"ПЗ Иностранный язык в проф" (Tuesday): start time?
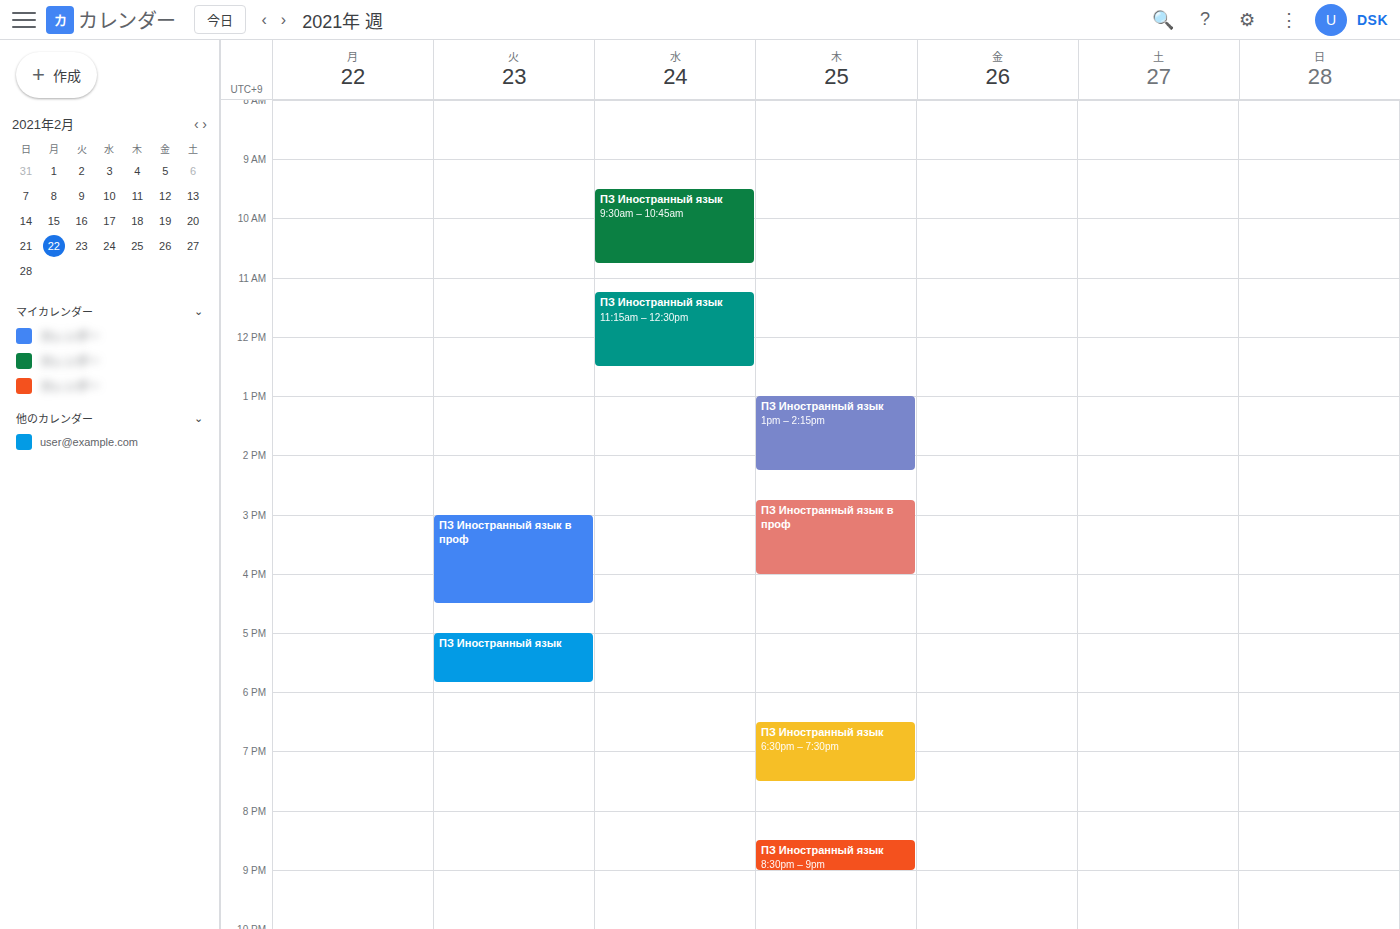
3:00 PM